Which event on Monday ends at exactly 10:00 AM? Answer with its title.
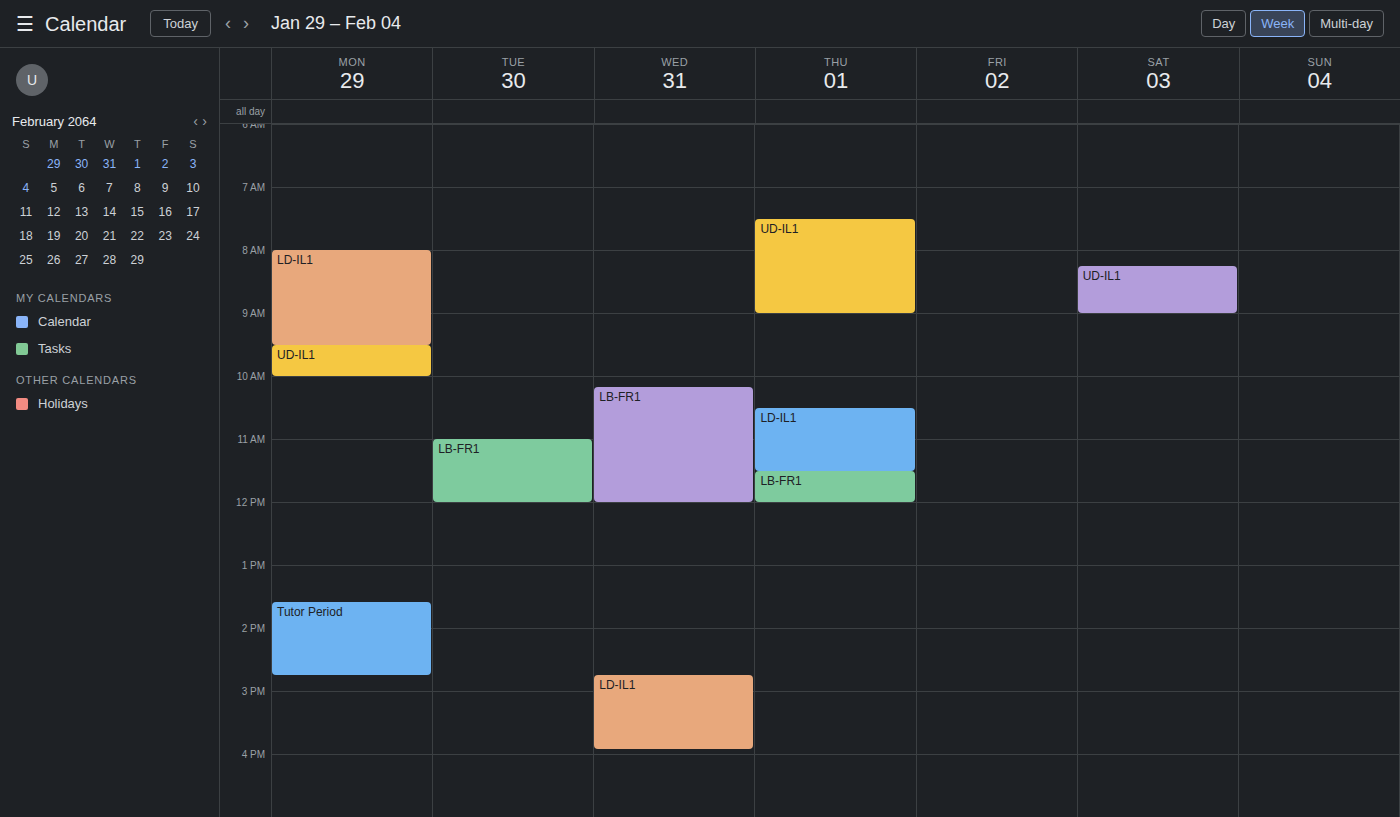
"UD-IL1"